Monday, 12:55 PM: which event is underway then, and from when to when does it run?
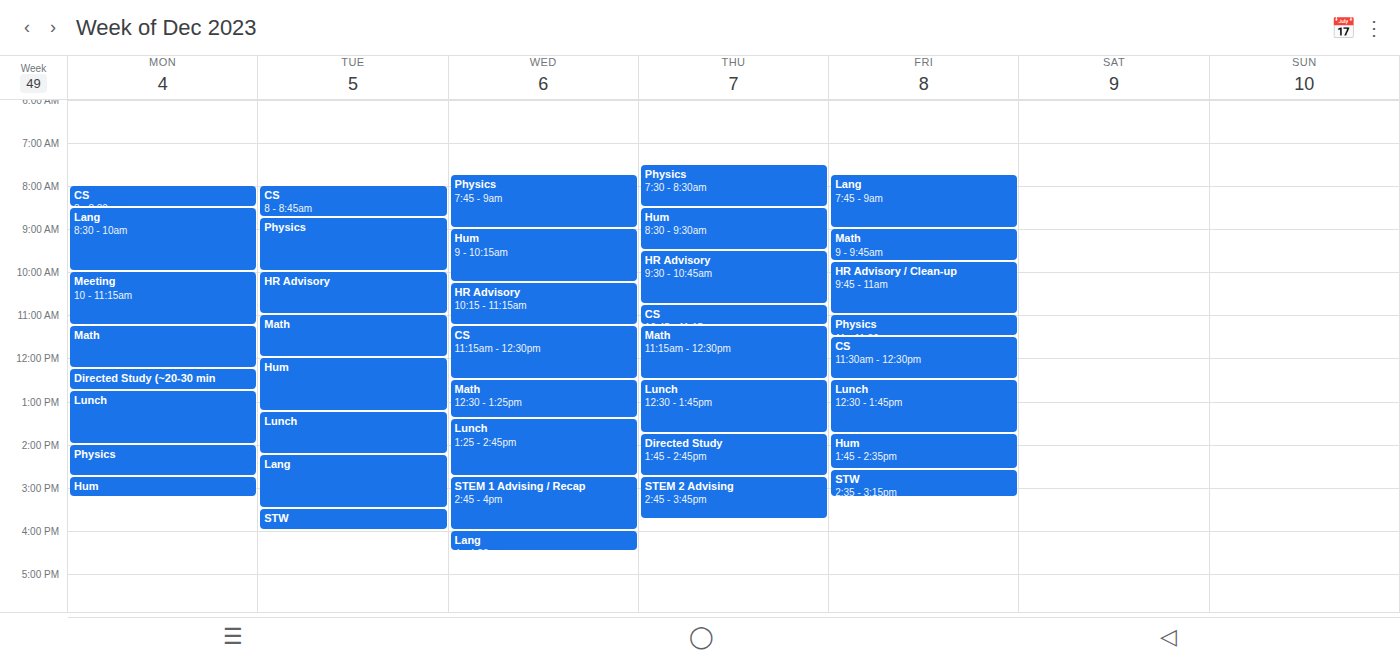
"Lunch", 12:45 PM to 2:00 PM